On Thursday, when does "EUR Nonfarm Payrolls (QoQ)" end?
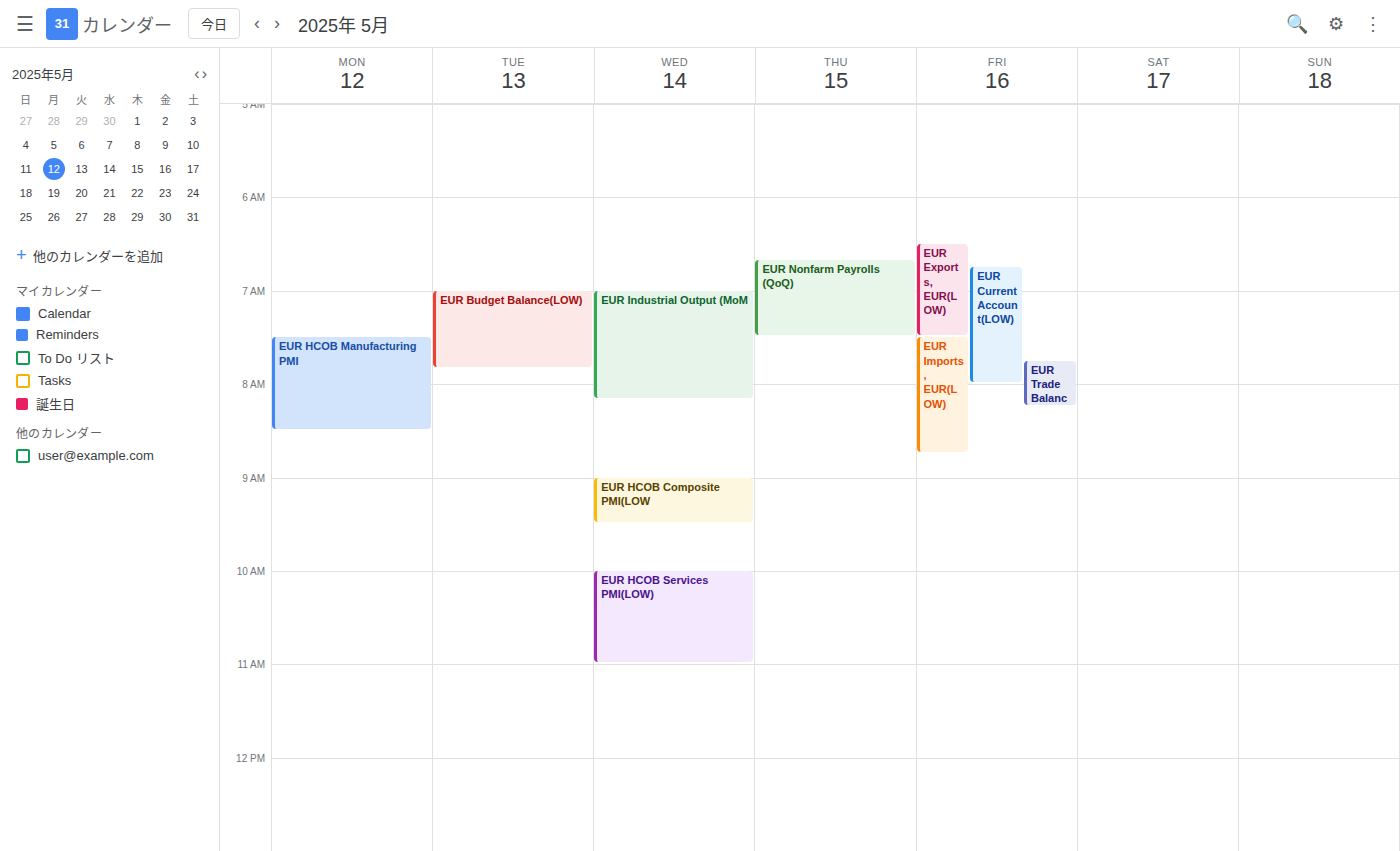
7:30 AM